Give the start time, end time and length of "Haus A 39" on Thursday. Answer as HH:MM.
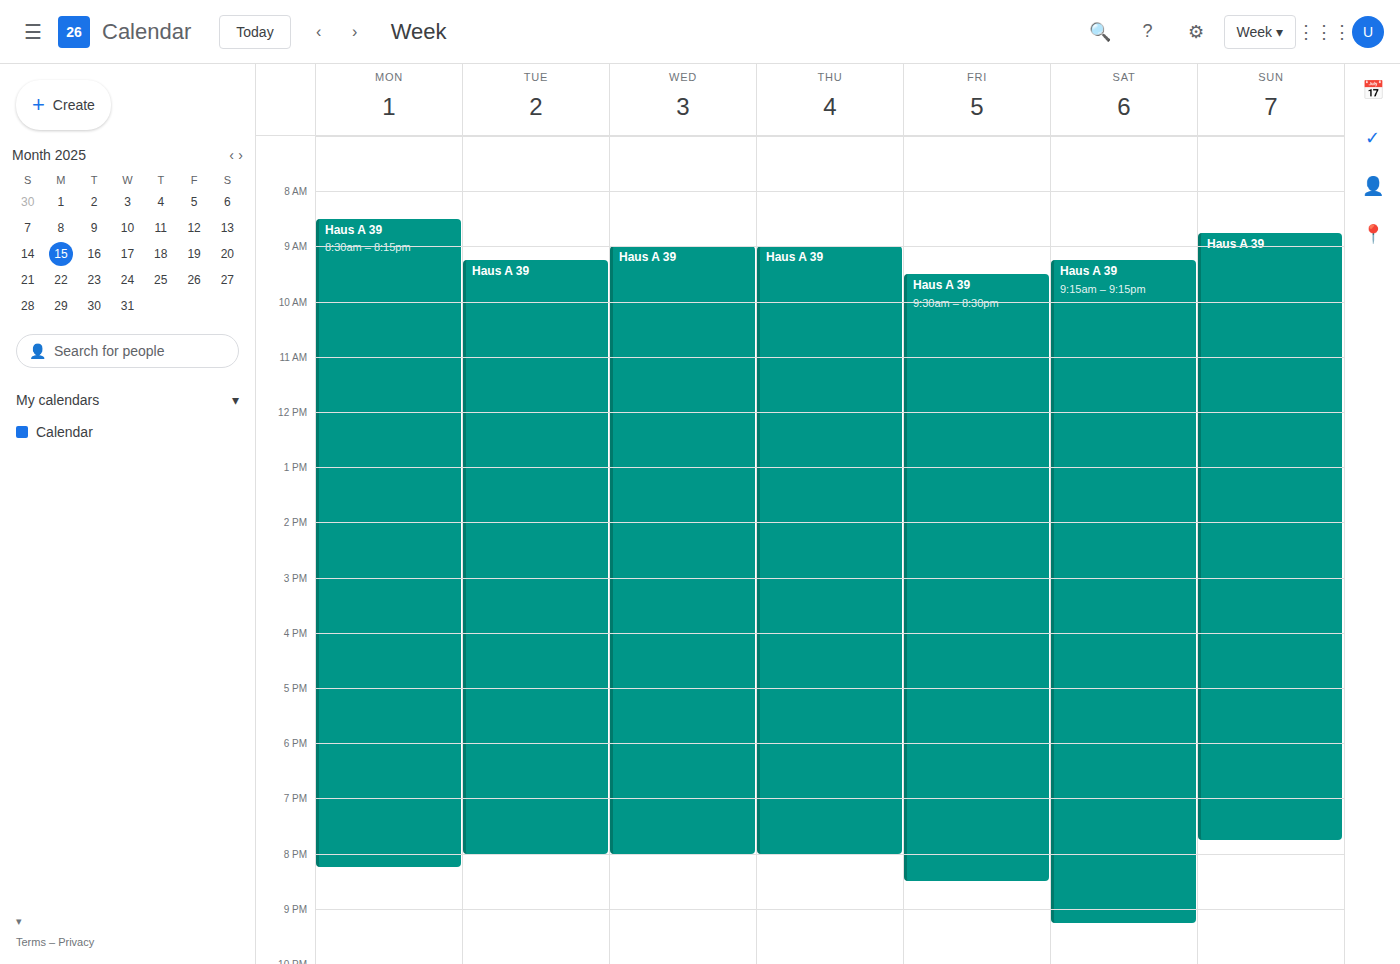
09:00 to 20:00, 11 hours